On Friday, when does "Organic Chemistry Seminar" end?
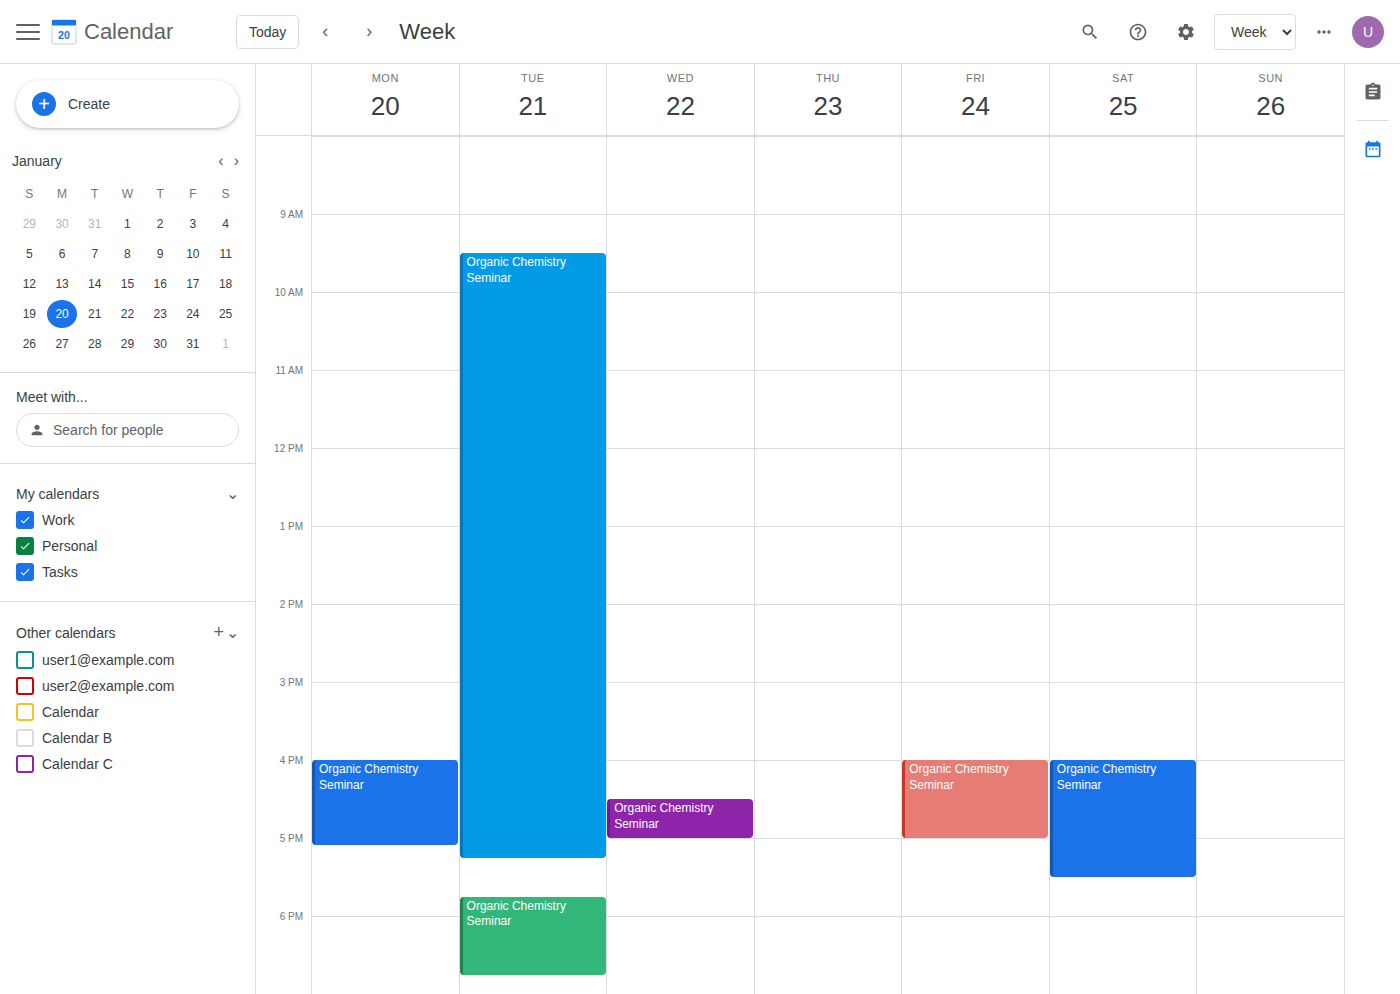
5:00 PM